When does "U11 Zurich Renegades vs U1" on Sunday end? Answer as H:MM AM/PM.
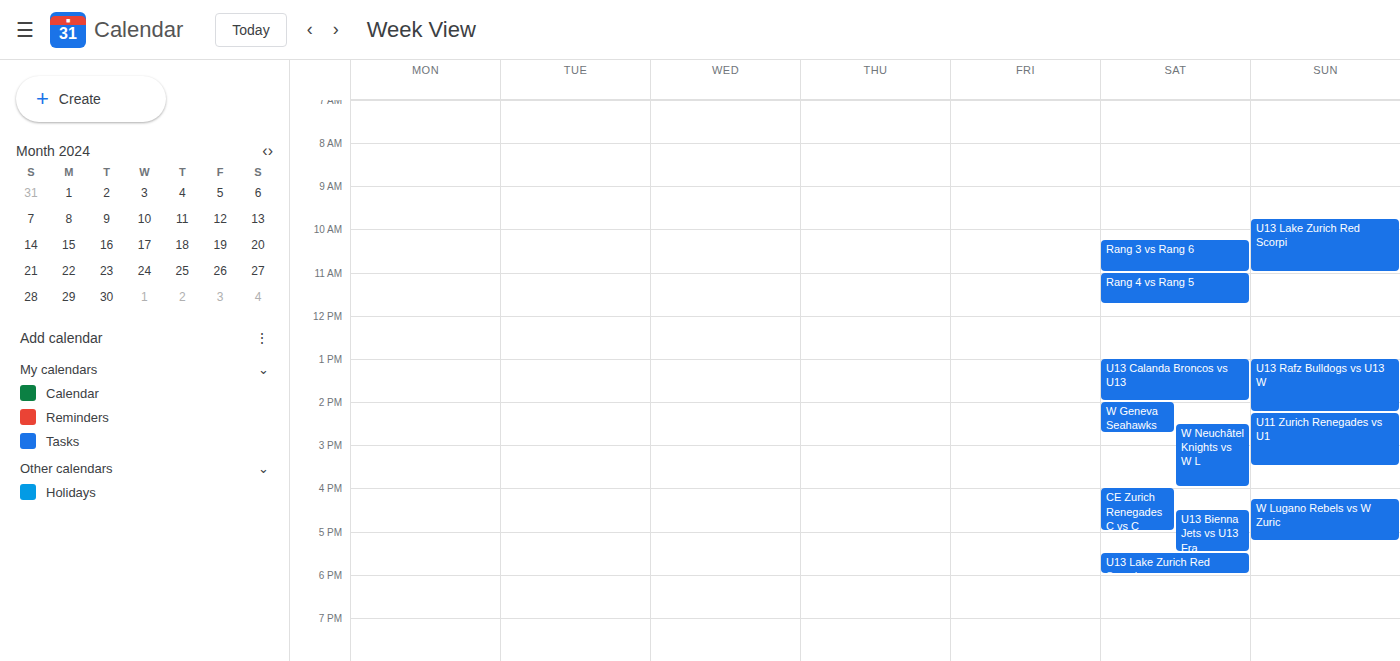
3:30 PM